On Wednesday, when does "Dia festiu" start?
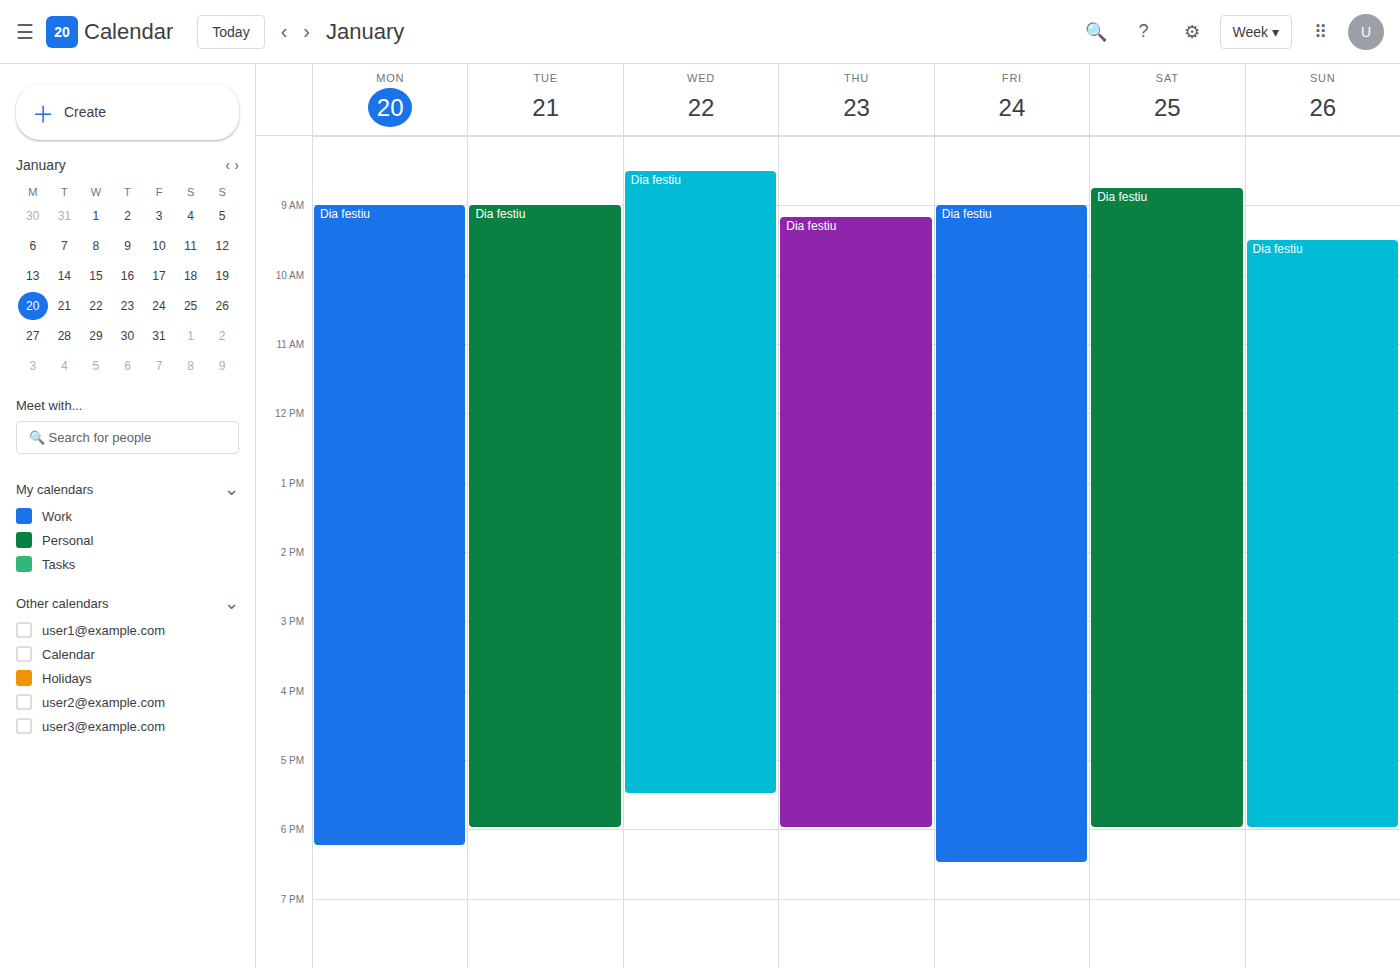
8:30 AM